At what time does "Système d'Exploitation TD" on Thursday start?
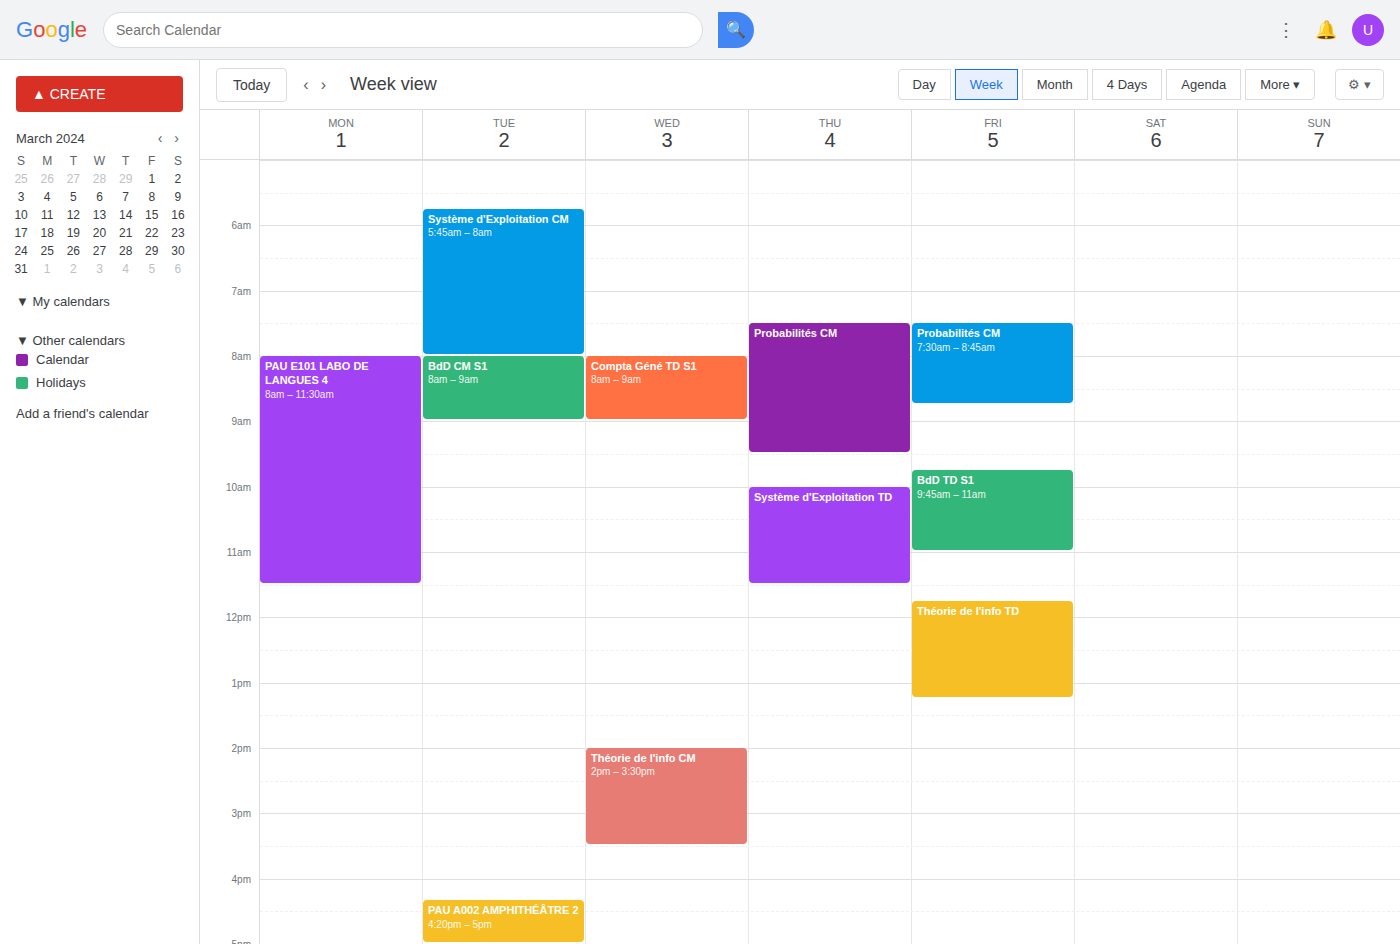
10:00 AM